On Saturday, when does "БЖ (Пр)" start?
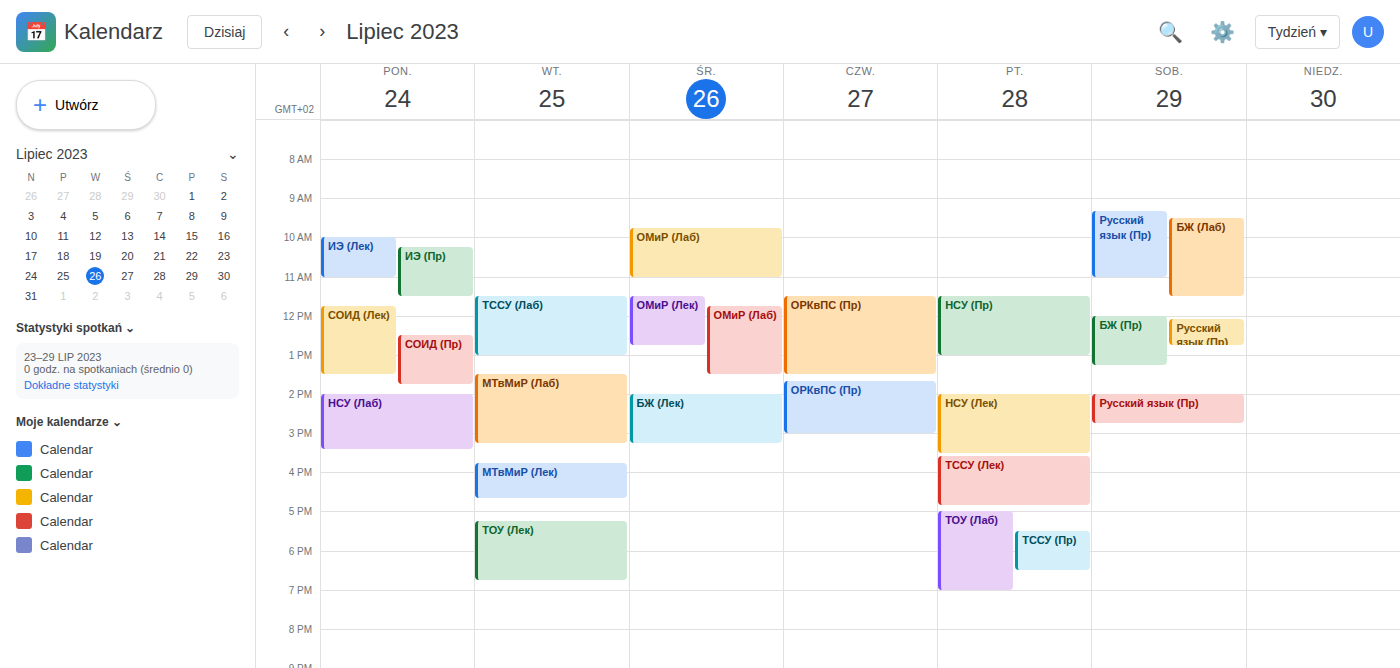
12:00 PM